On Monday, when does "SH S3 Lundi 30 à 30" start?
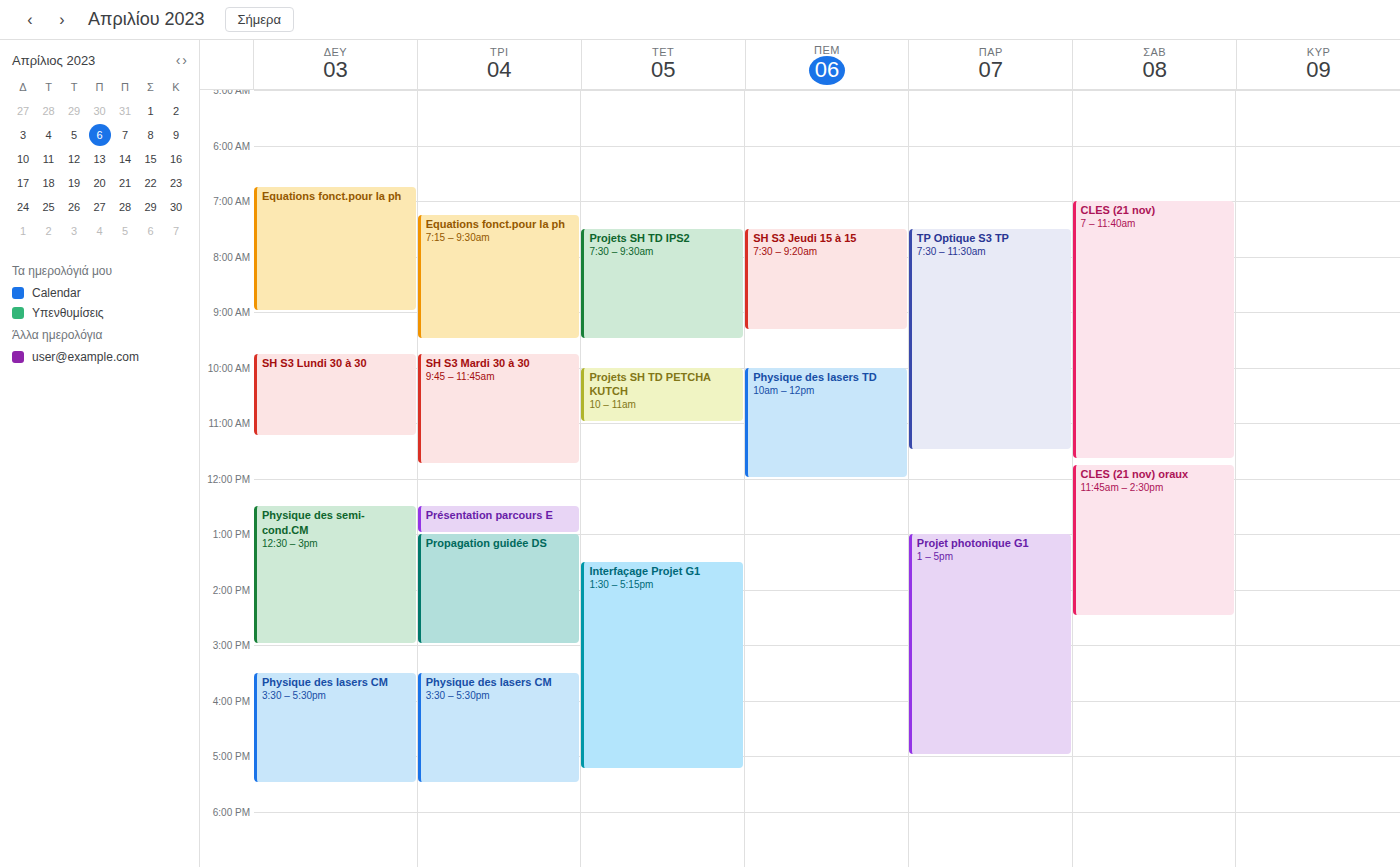
9:45 AM